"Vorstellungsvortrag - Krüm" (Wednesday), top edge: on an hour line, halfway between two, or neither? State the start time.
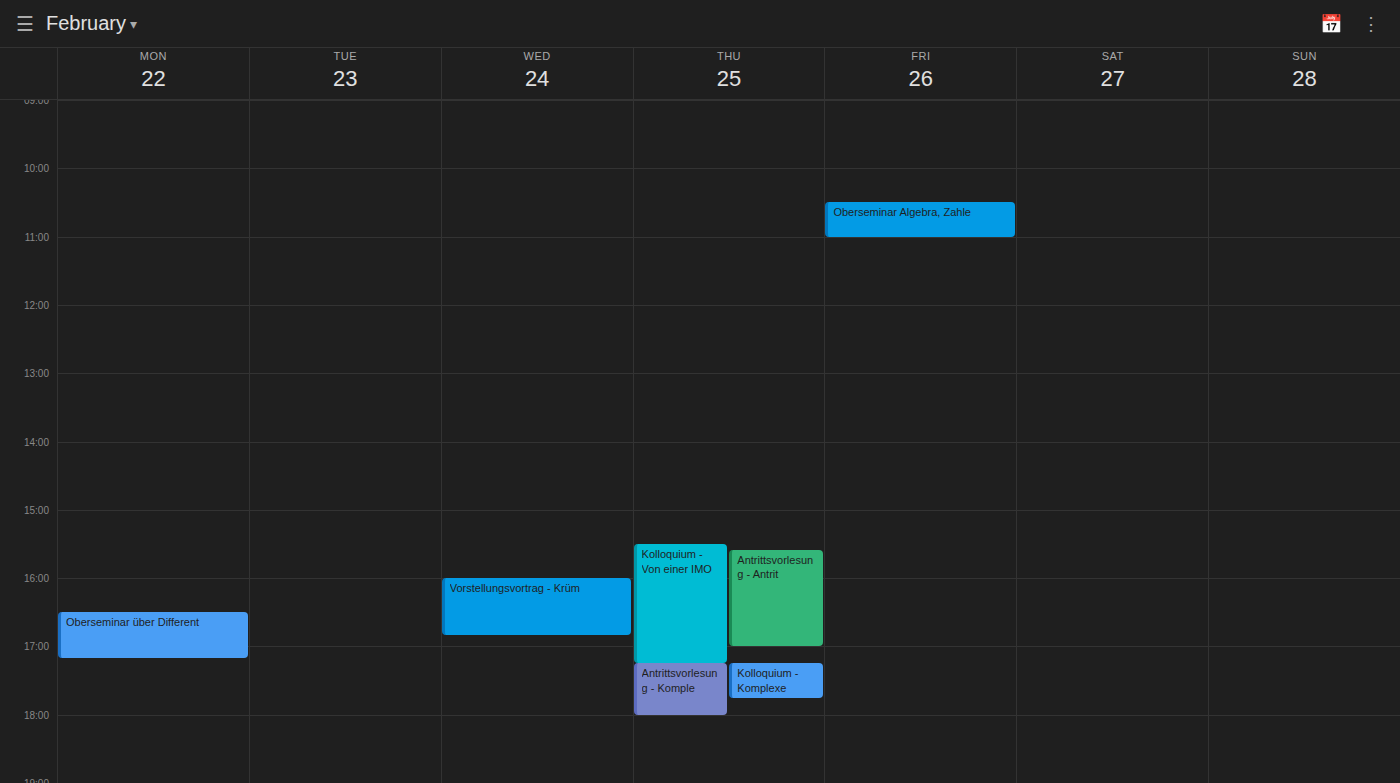
4:00 PM -- exactly on the 4 PM line.